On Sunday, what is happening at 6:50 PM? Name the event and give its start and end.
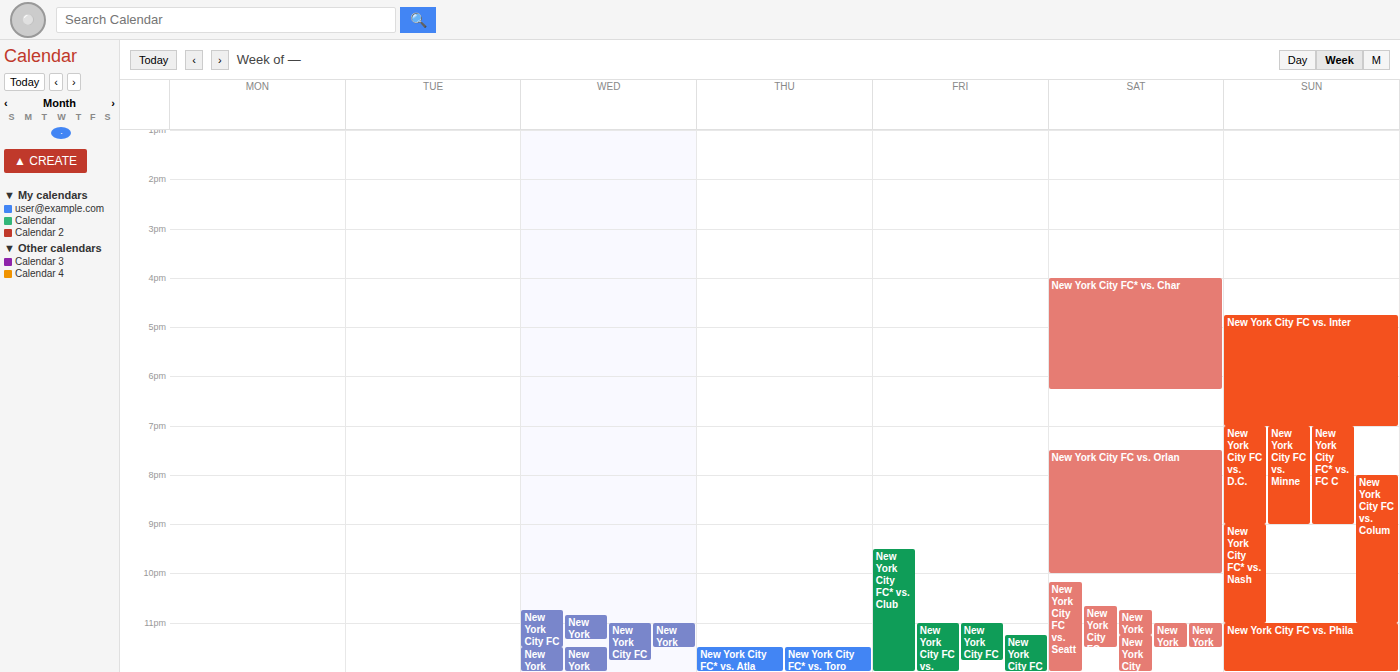
"New York City FC vs. Inter", 4:45 PM to 7:00 PM